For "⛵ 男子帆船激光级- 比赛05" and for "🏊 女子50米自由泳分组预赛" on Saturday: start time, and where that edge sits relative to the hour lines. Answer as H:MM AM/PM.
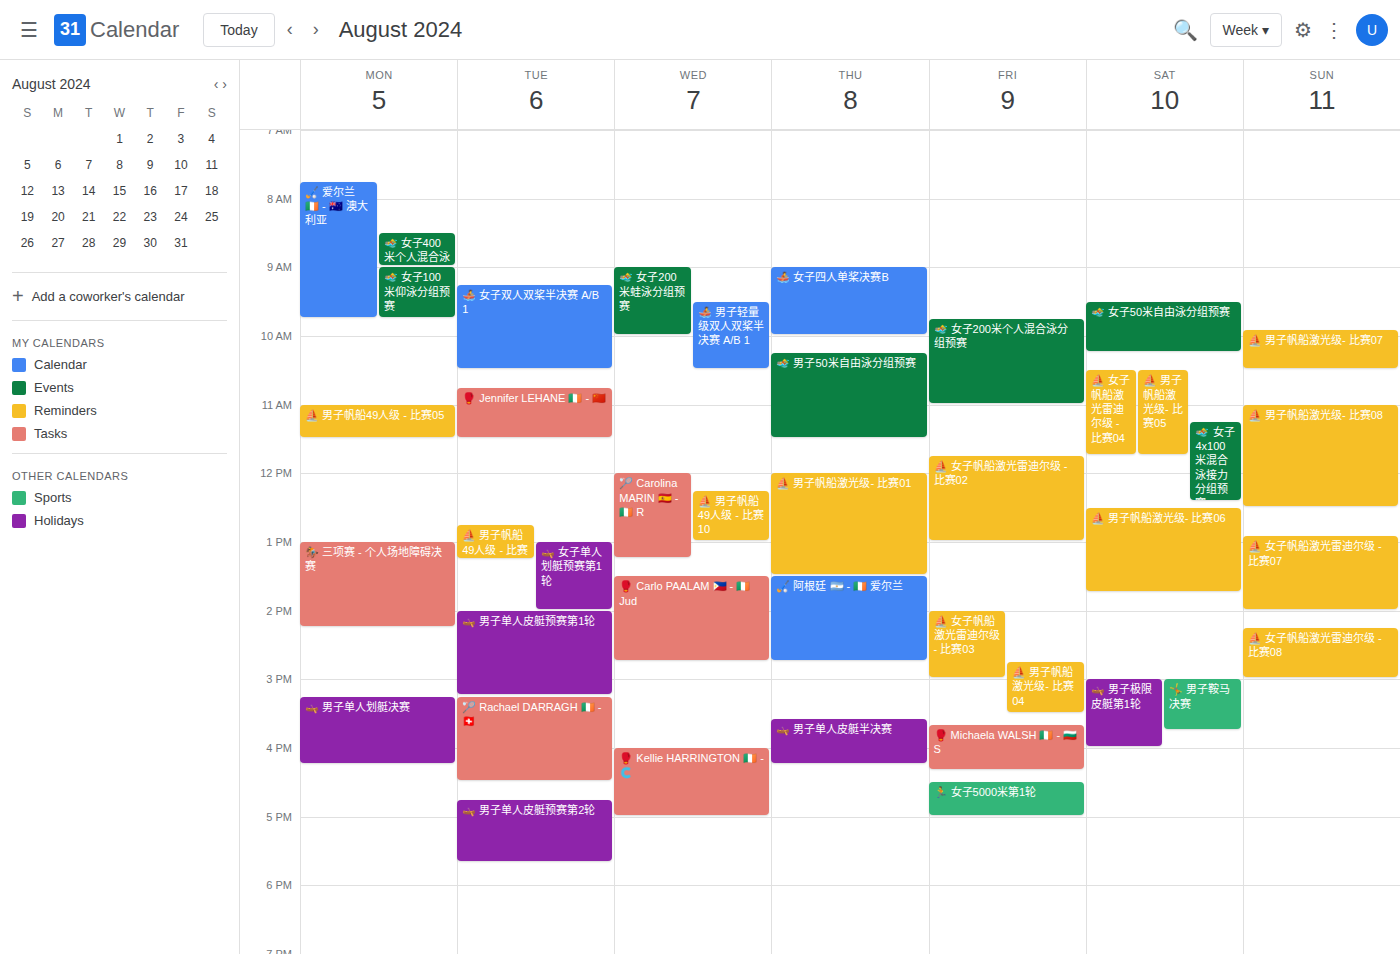
"⛵ 男子帆船激光级- 比赛05": 10:30 AM, halfway between the 10 AM and 11 AM lines. "🏊 女子50米自由泳分组预赛": 9:30 AM, halfway between the 9 AM and 10 AM lines.